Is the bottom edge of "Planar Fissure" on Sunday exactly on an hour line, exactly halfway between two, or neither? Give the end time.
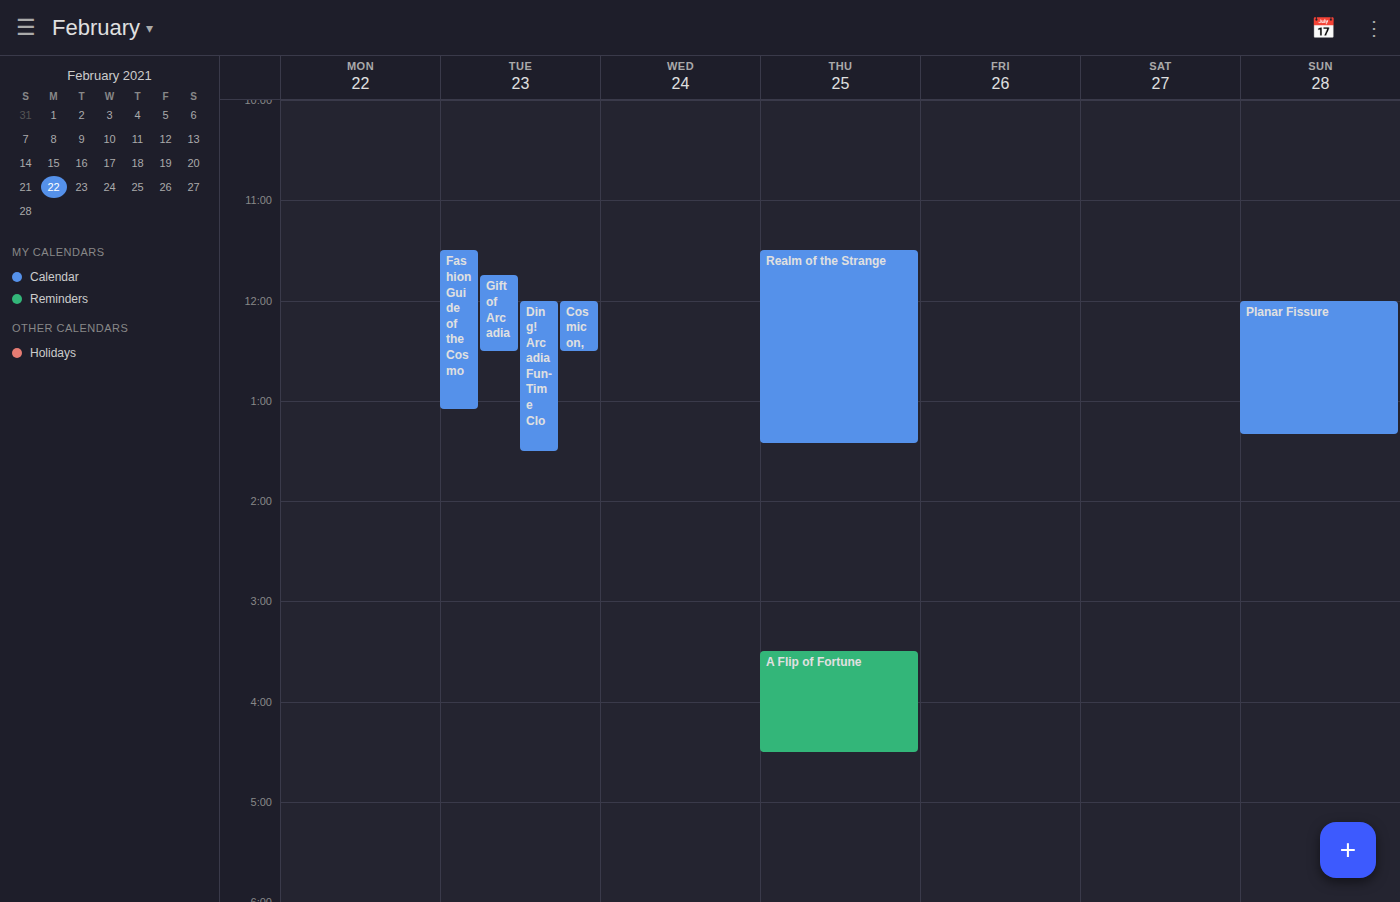
1:20 PM -- neither: 20 minutes below the 1 PM line and 40 minutes above the 2 PM line.